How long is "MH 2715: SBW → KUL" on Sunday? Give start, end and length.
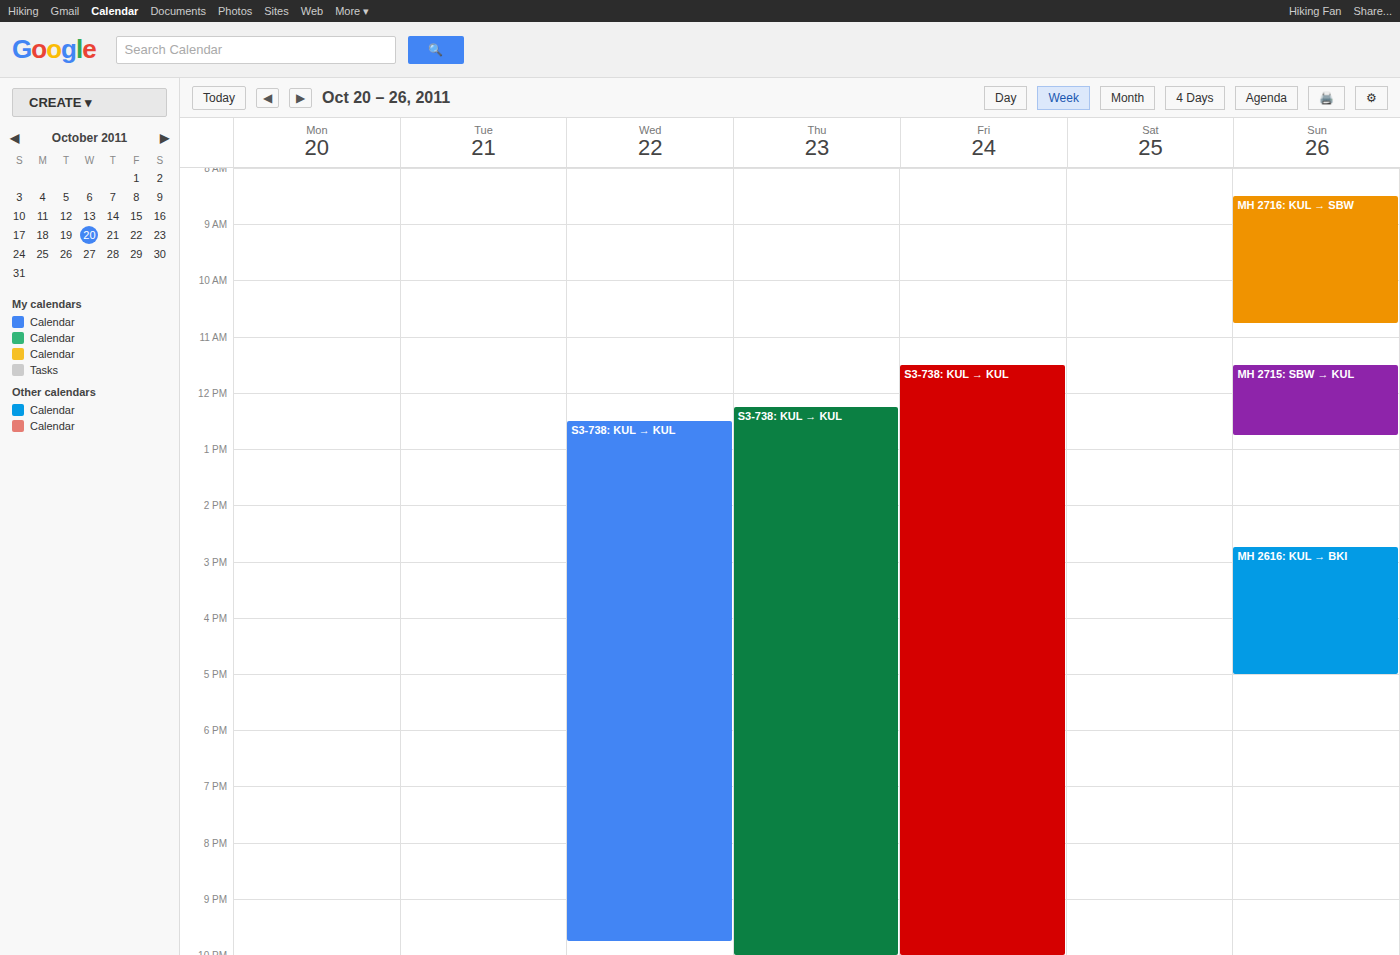
11:30 AM to 12:45 PM, 1 hour 15 minutes